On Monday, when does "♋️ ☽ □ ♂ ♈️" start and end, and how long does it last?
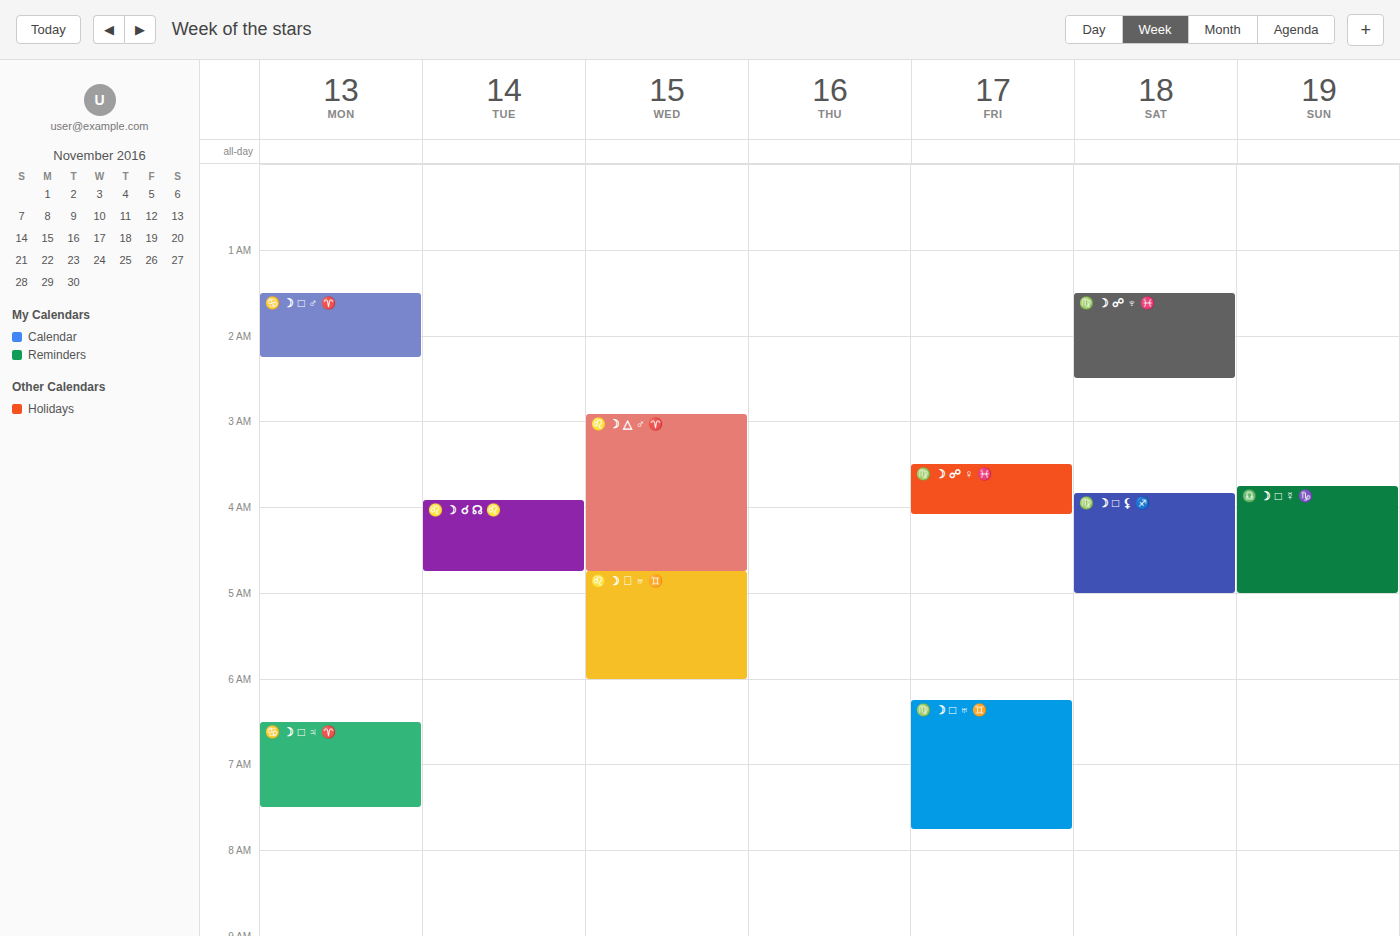
1:30 AM to 2:15 AM, 45 minutes